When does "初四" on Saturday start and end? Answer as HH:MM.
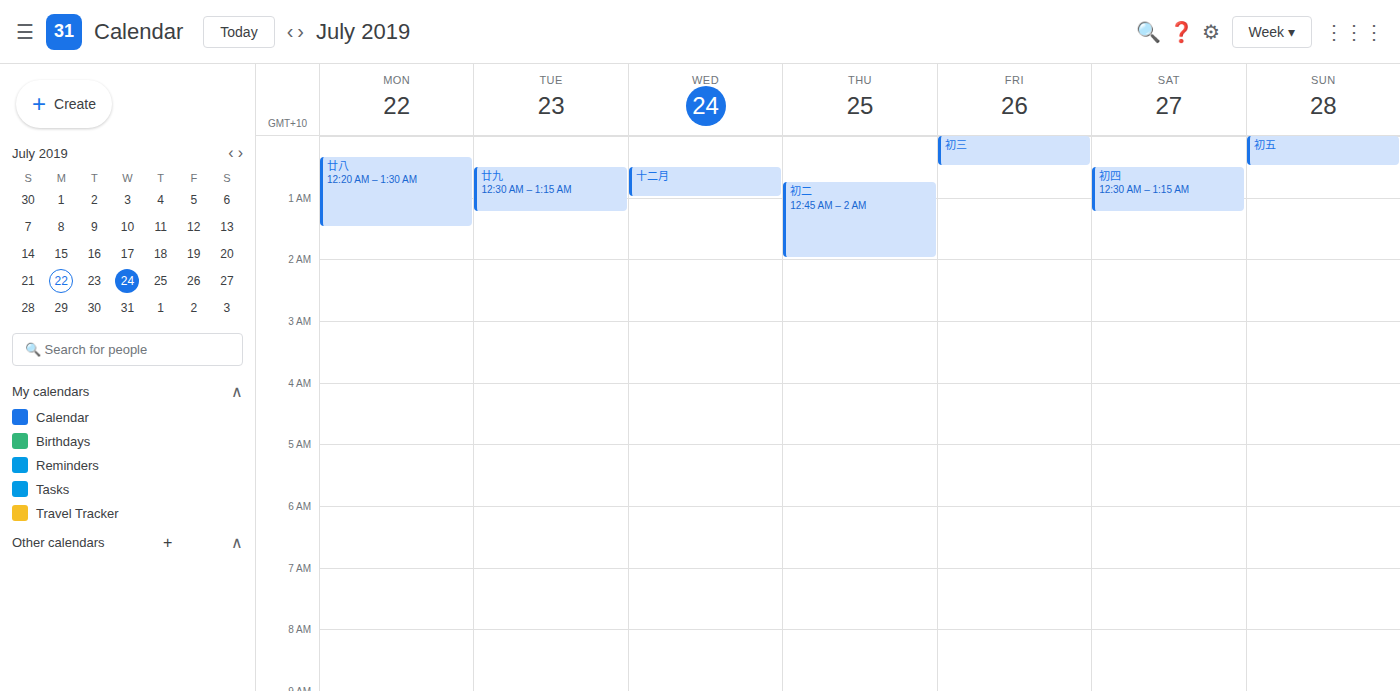
00:30 to 01:15